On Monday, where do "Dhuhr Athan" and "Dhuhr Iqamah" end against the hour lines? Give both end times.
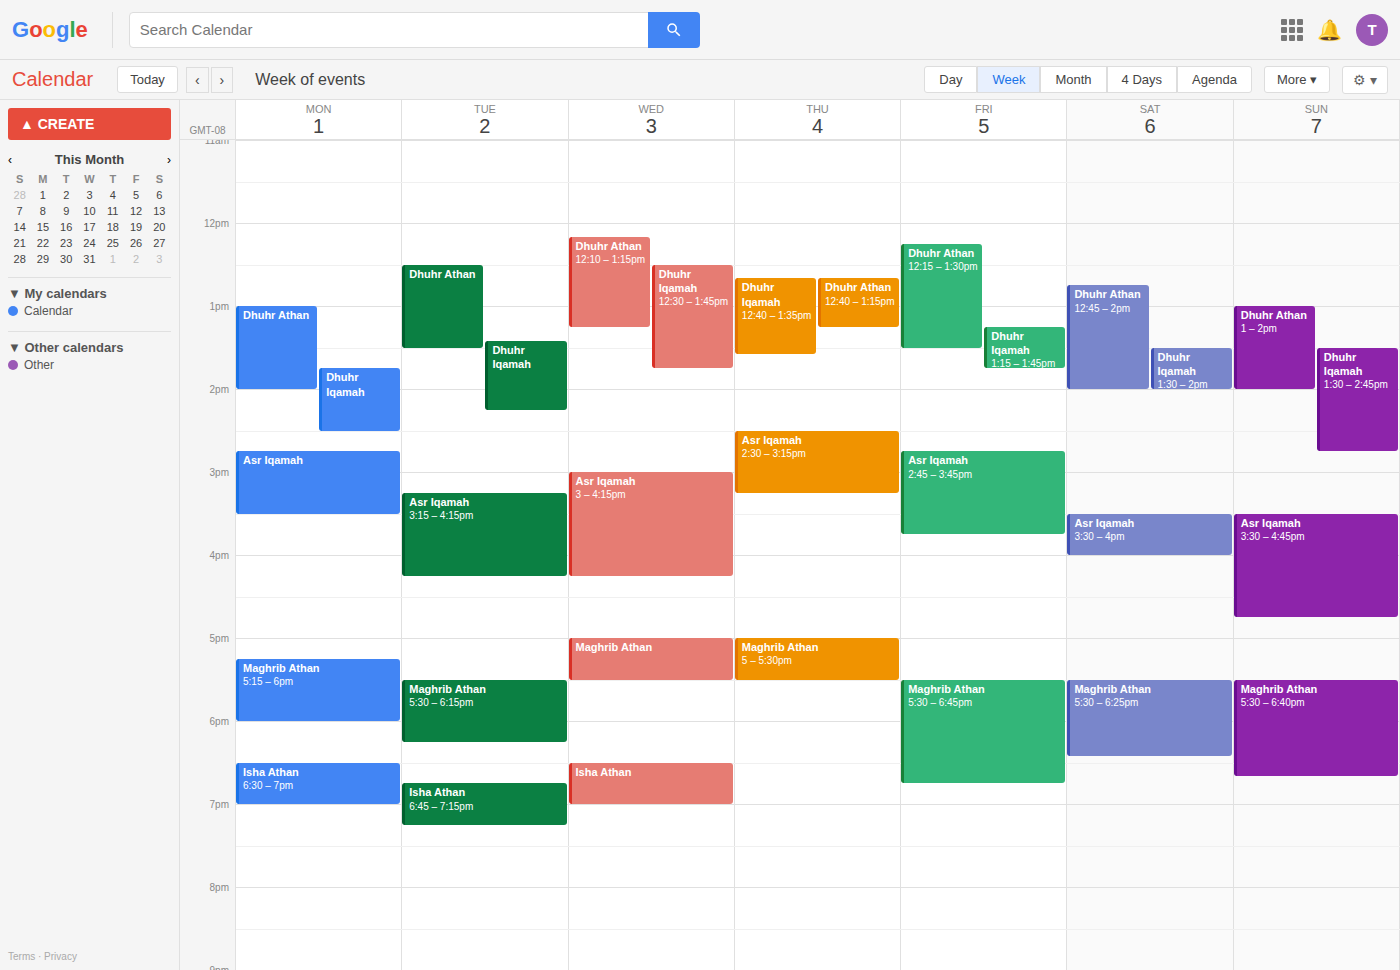
"Dhuhr Athan": 2:00 PM, exactly on the 2 PM line. "Dhuhr Iqamah": 2:30 PM, halfway between the 2 PM and 3 PM lines.